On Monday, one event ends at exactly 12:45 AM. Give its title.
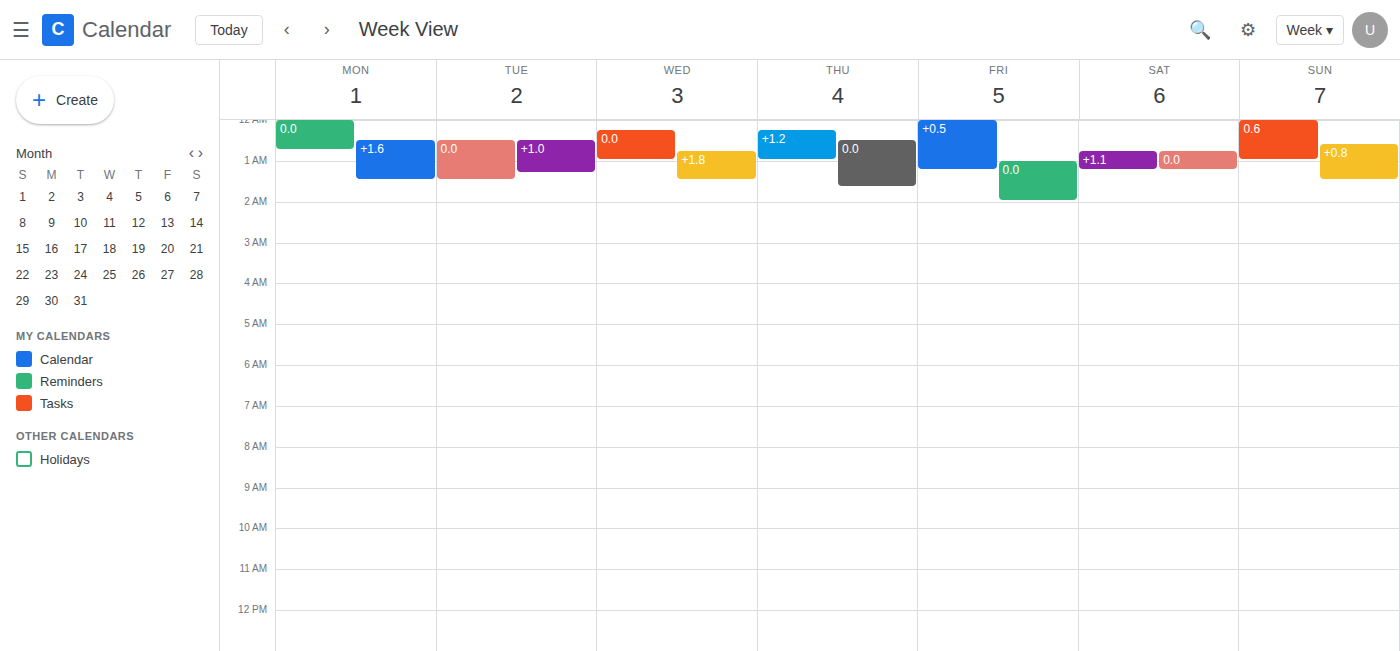
"0.0"